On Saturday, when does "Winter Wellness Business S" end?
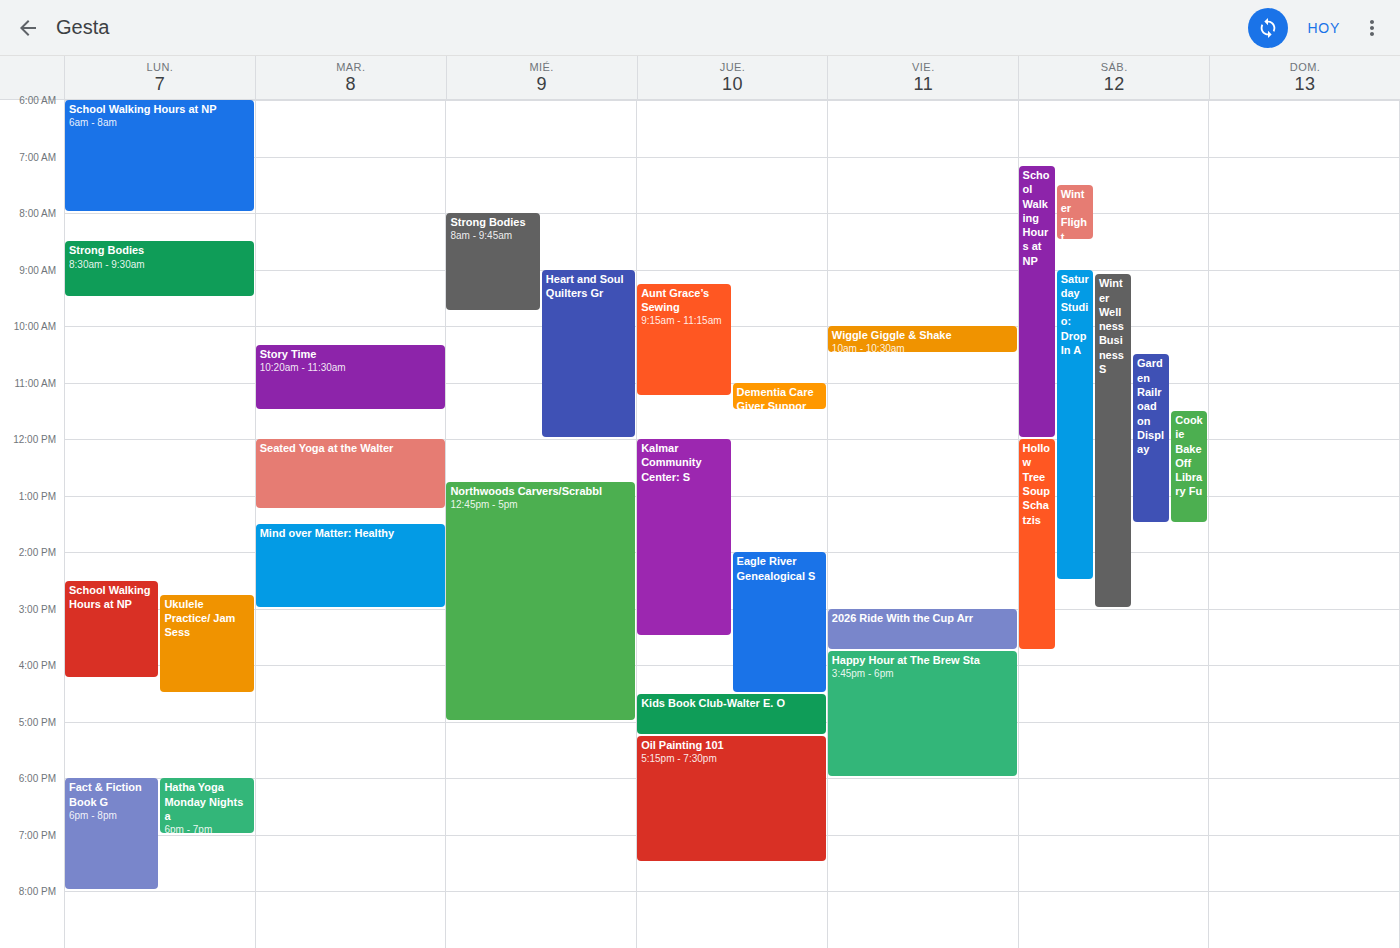
15:00